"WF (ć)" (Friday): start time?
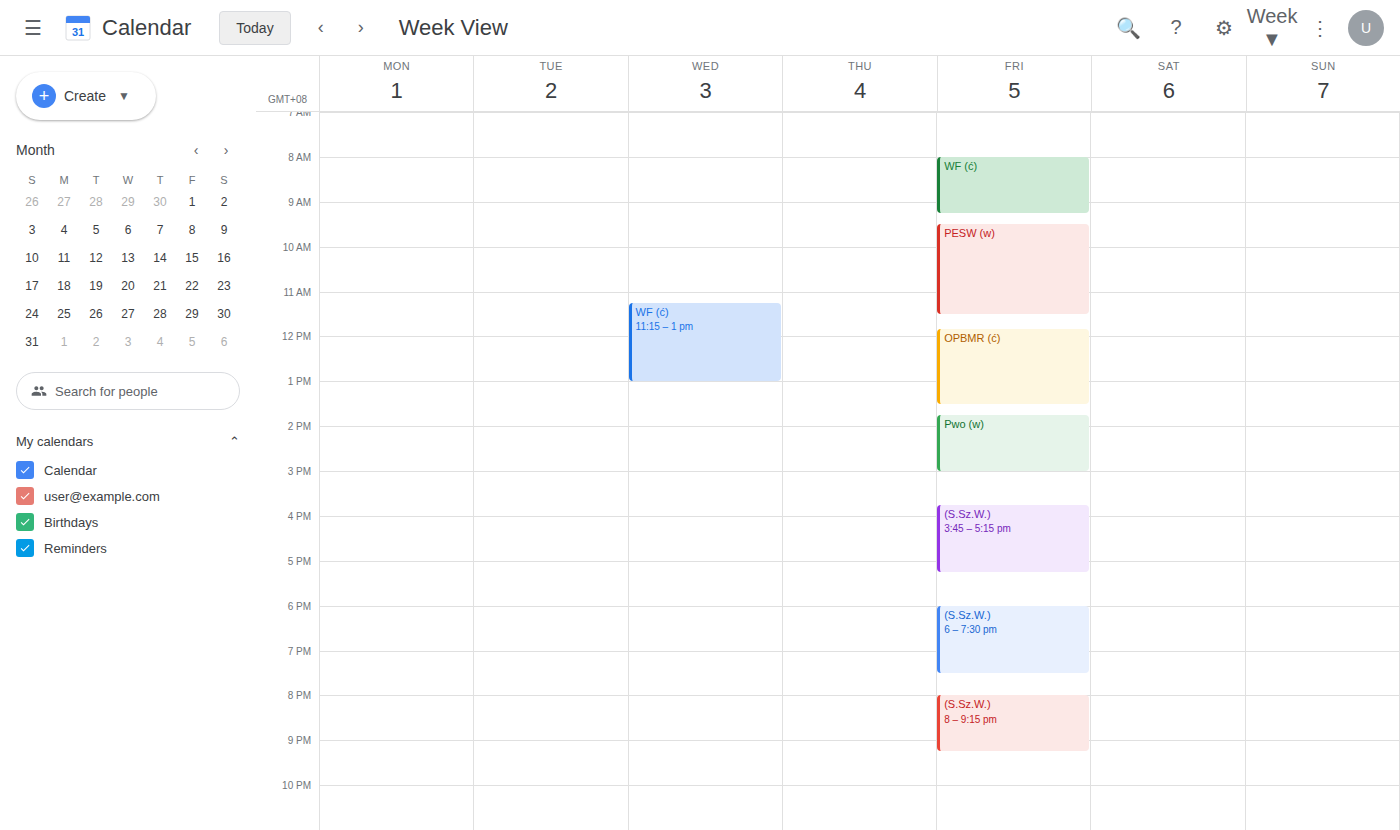
8:00 AM